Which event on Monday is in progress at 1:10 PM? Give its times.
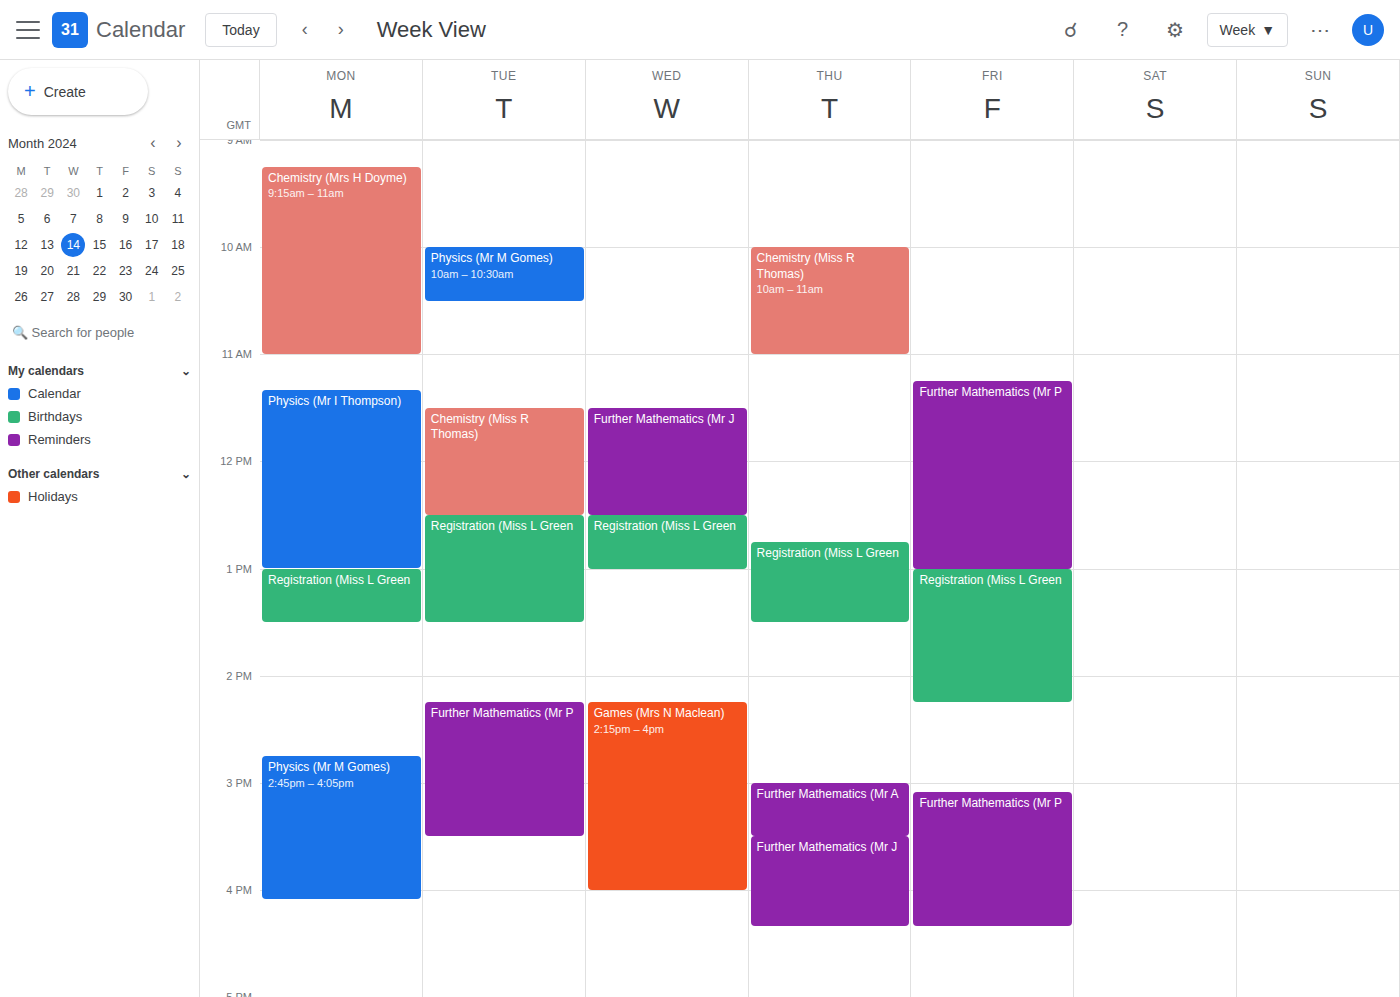
"Registration (Miss L Green", 1:00 PM to 1:30 PM